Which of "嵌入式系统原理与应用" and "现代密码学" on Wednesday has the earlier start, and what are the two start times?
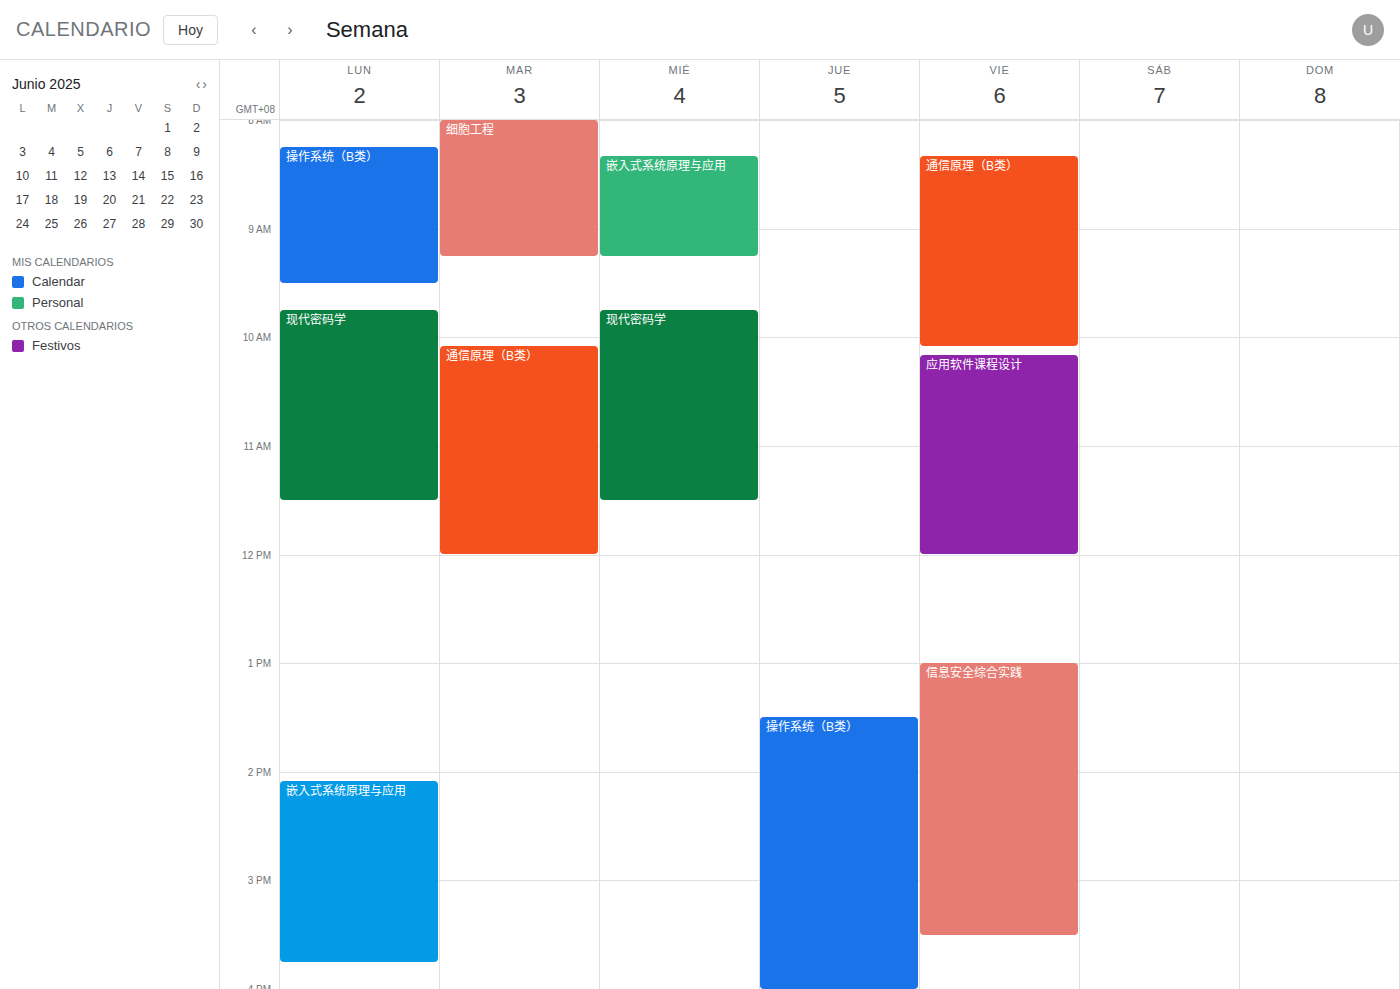
"嵌入式系统原理与应用" 08:20; "现代密码学" 09:45.